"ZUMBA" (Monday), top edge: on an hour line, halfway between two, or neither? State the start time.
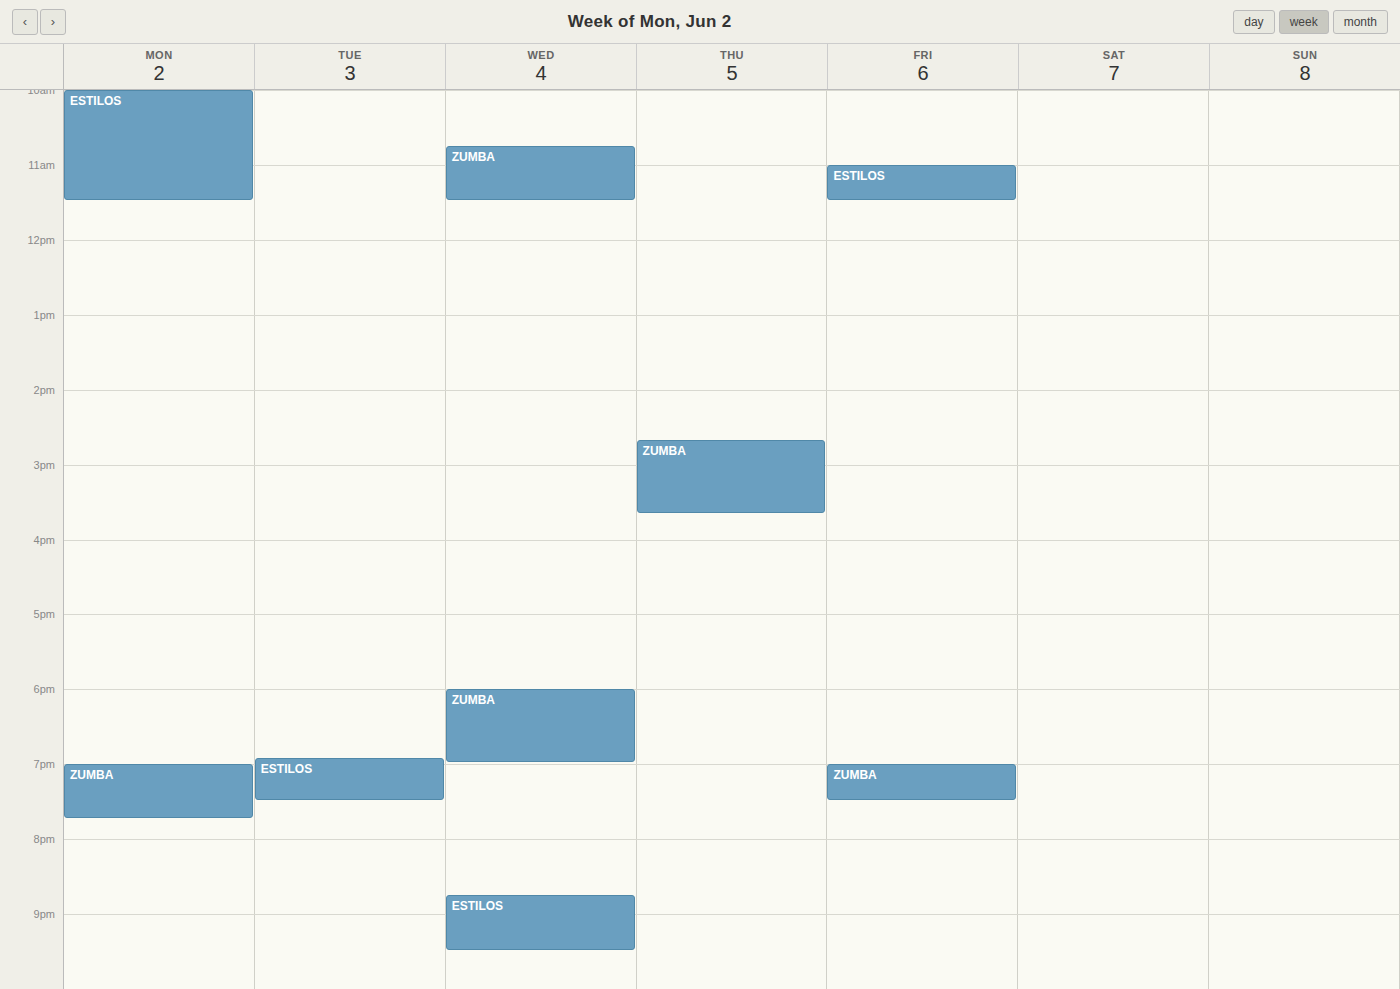
7:00 PM -- exactly on the 7 PM line.